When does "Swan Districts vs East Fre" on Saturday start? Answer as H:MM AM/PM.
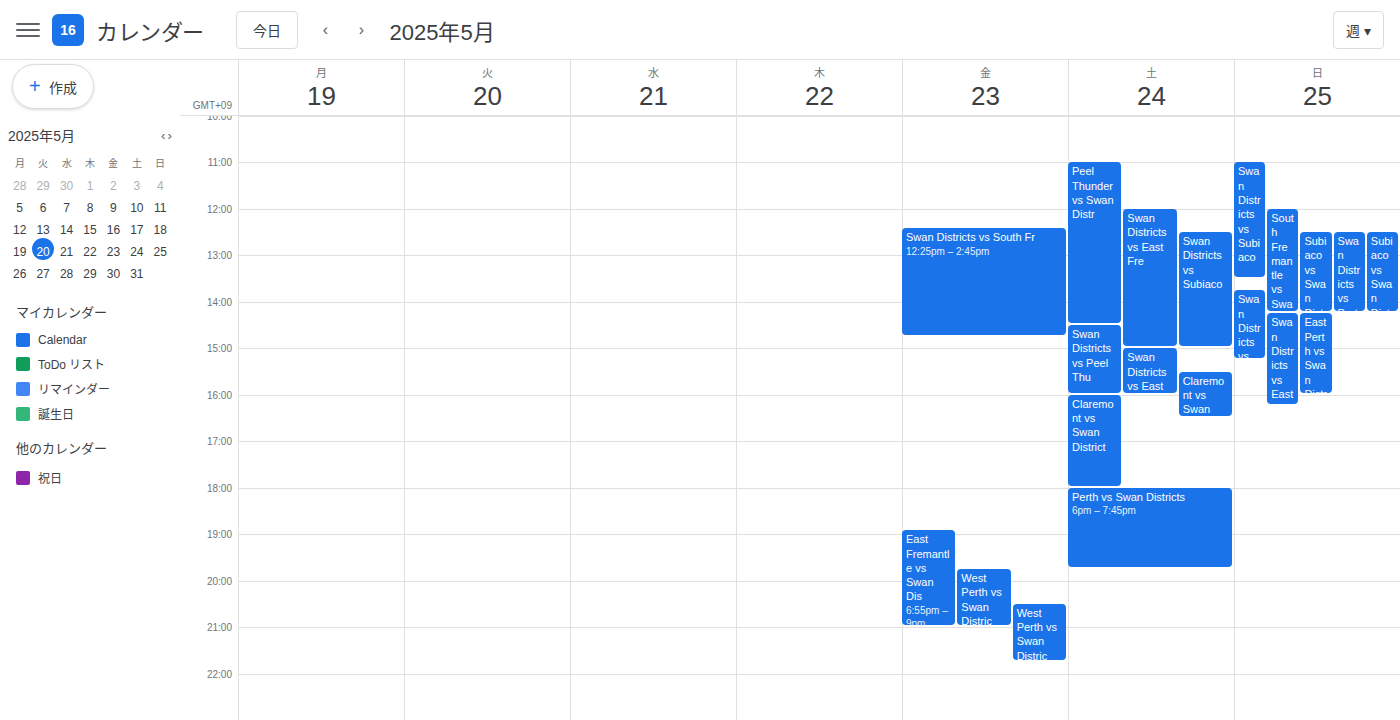
12:00 PM